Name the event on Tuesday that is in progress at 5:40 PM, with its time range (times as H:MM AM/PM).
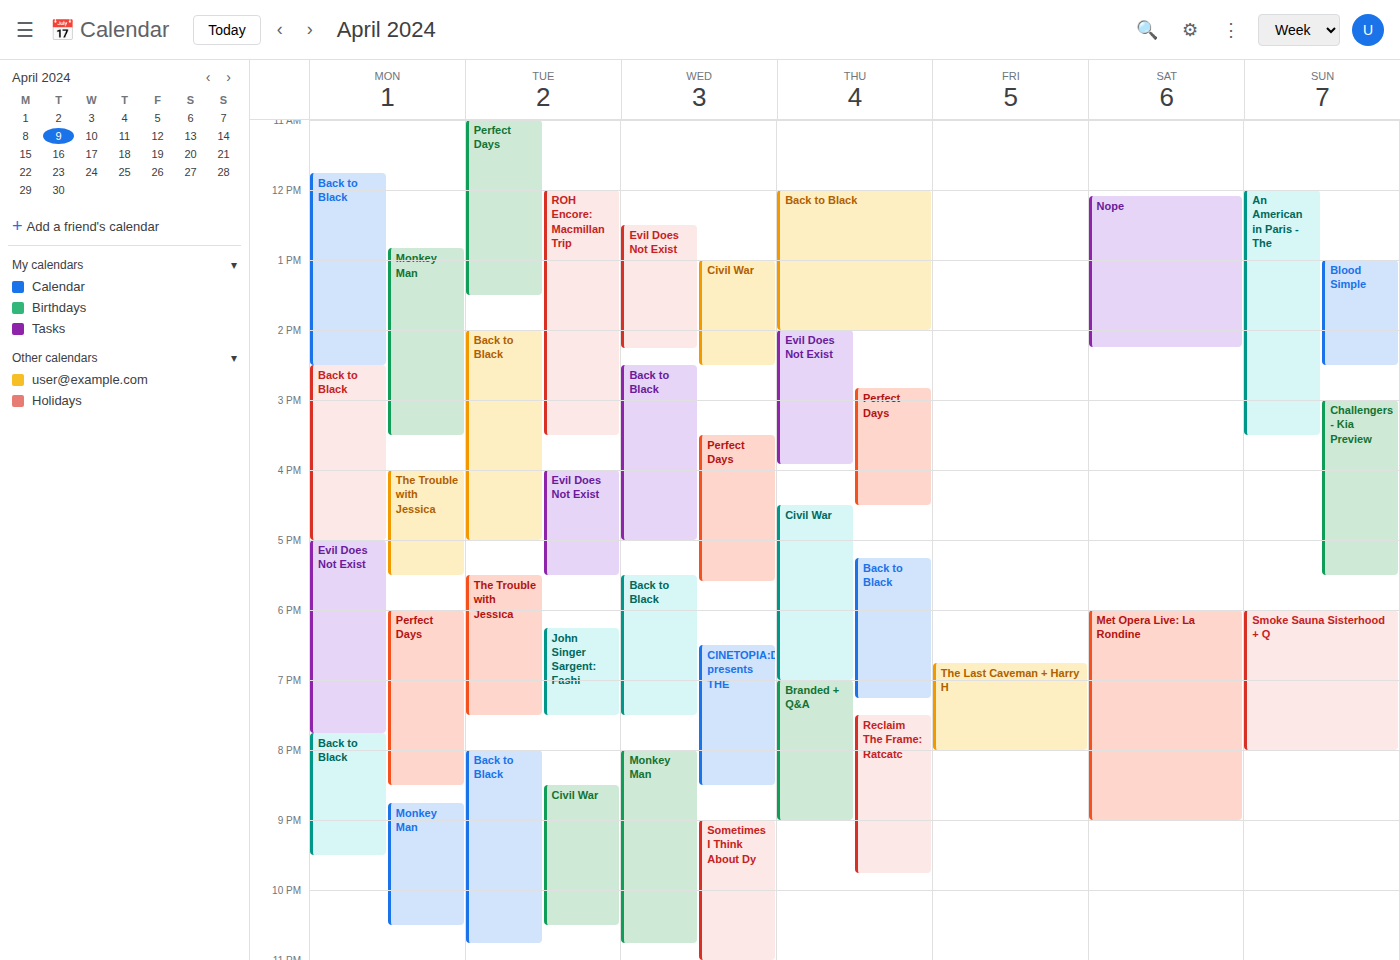
"The Trouble with Jessica", 5:30 PM to 7:30 PM